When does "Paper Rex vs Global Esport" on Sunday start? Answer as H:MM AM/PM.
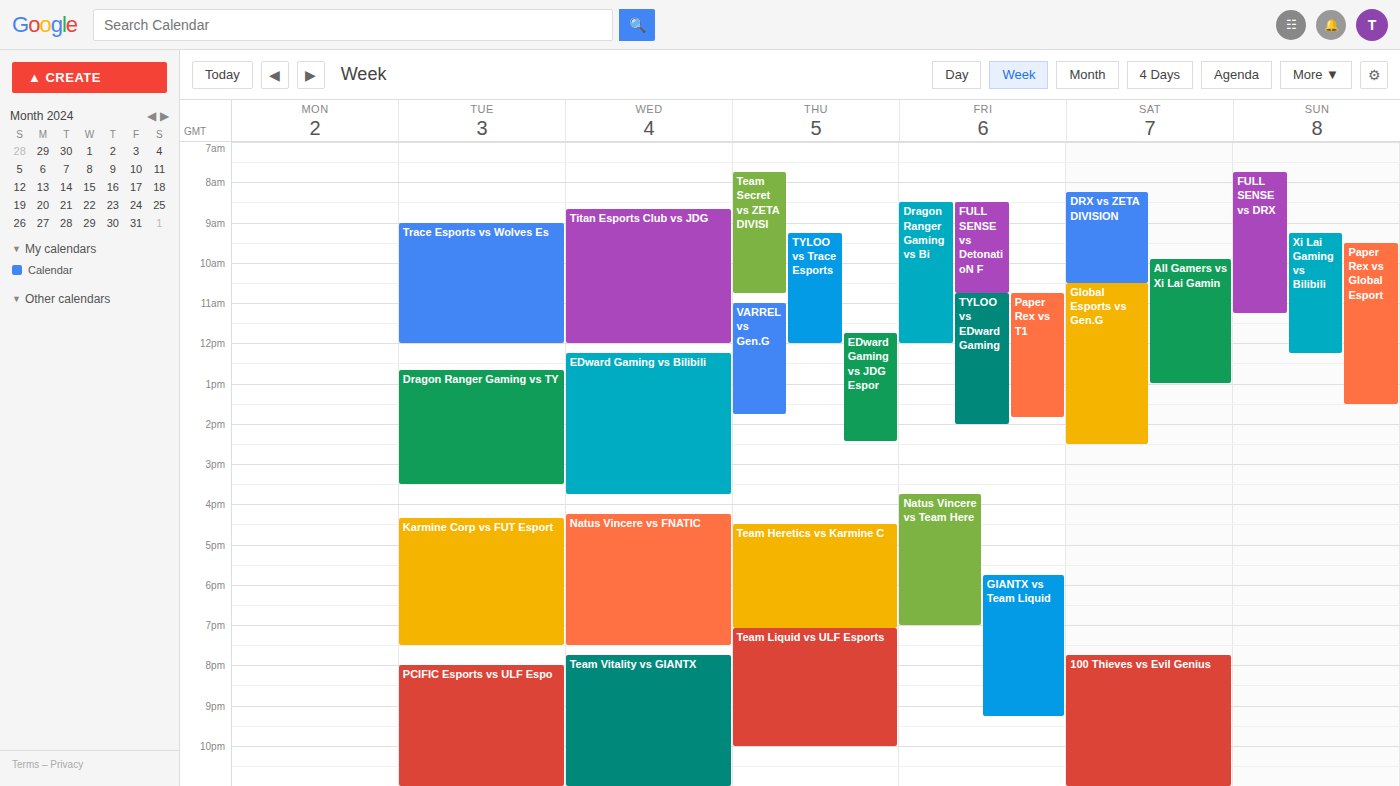
9:30 AM